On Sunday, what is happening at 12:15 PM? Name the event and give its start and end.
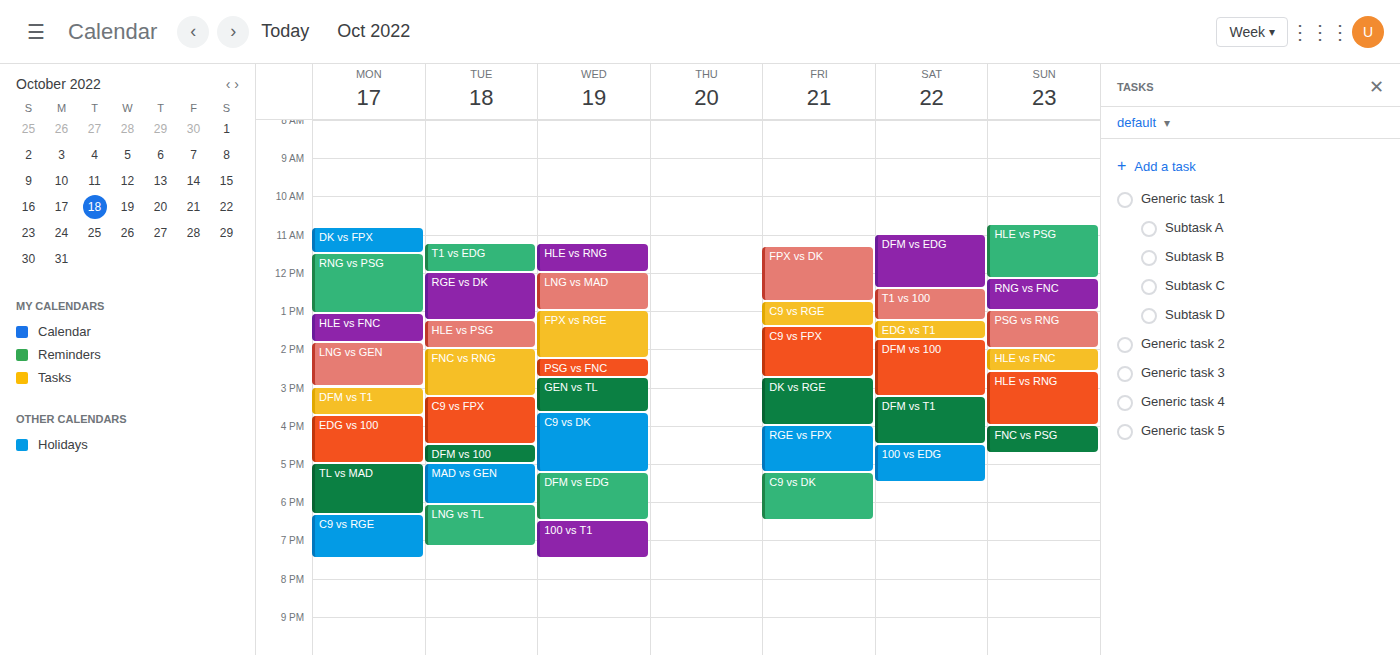
"RNG vs FNC", 12:10 PM to 1:00 PM